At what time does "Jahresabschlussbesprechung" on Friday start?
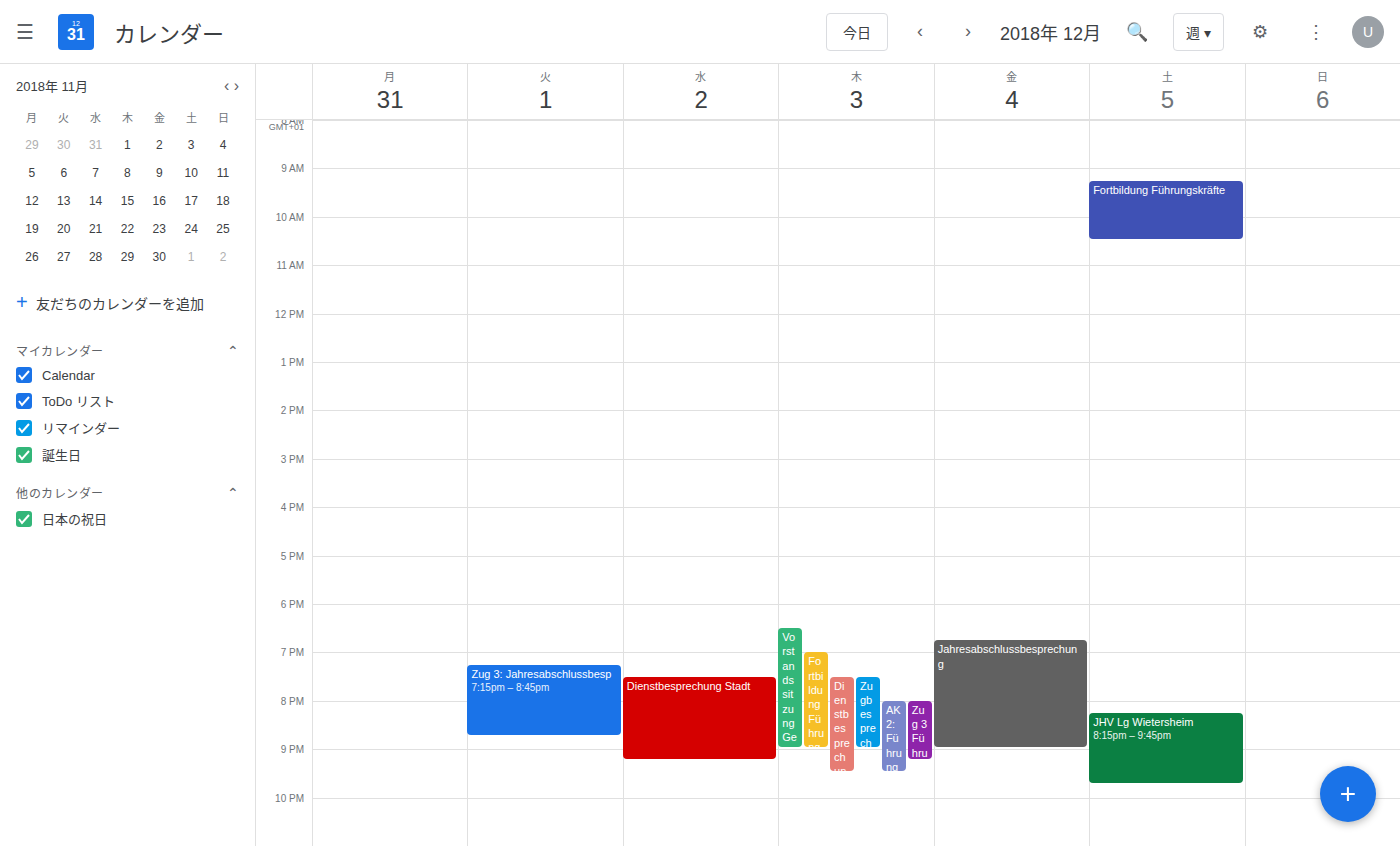
6:45 PM